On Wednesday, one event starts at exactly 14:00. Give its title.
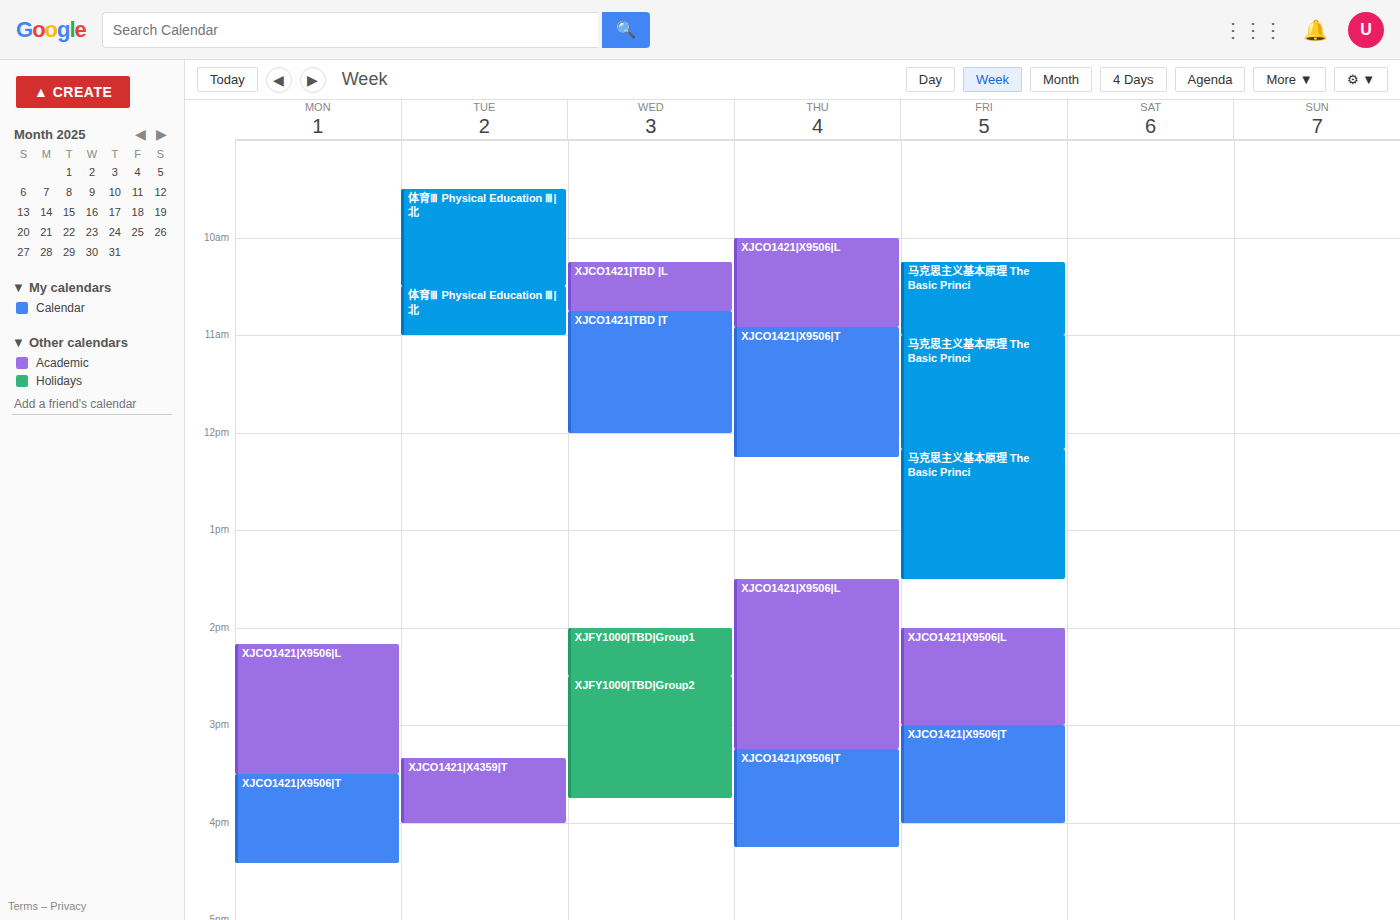
"XJFY1000|TBD|Group1"